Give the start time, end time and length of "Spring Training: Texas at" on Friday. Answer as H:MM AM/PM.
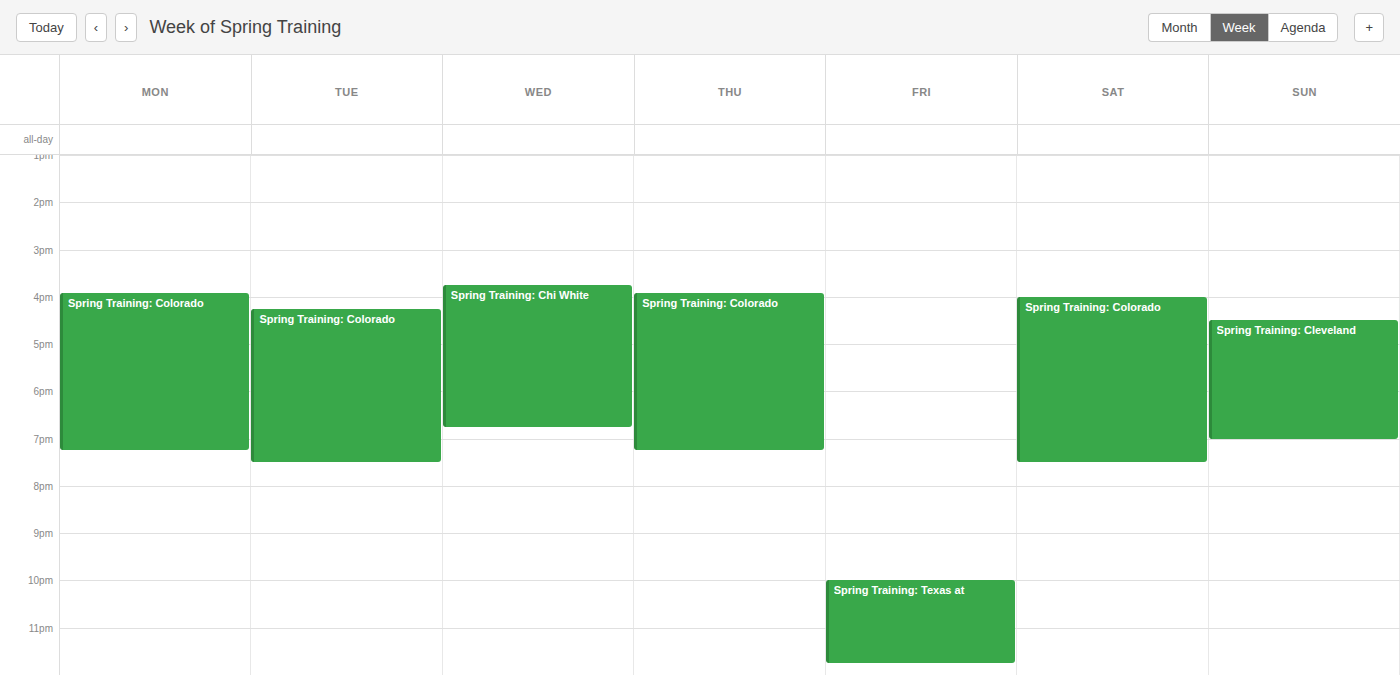
10:00 PM to 11:45 PM, 1 hour 45 minutes